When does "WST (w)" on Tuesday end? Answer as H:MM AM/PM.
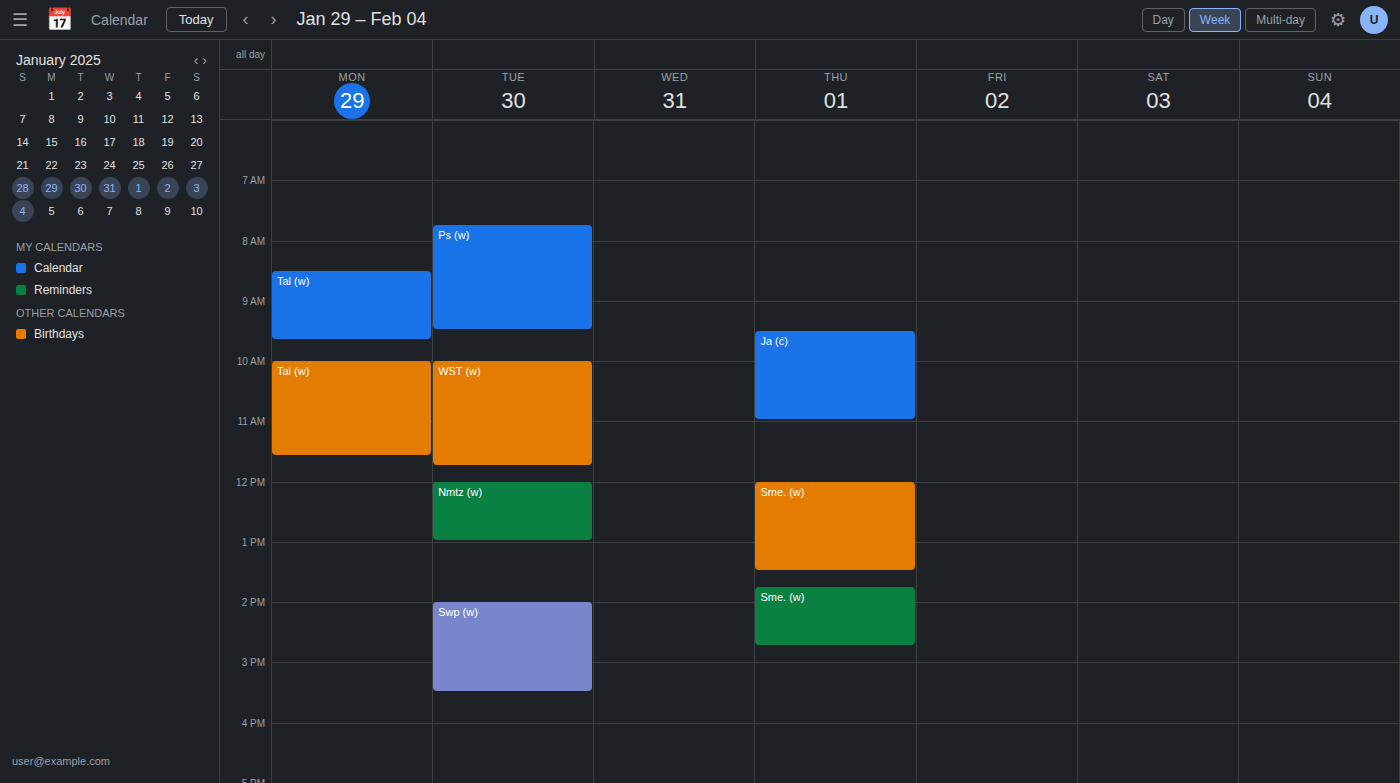
11:45 AM